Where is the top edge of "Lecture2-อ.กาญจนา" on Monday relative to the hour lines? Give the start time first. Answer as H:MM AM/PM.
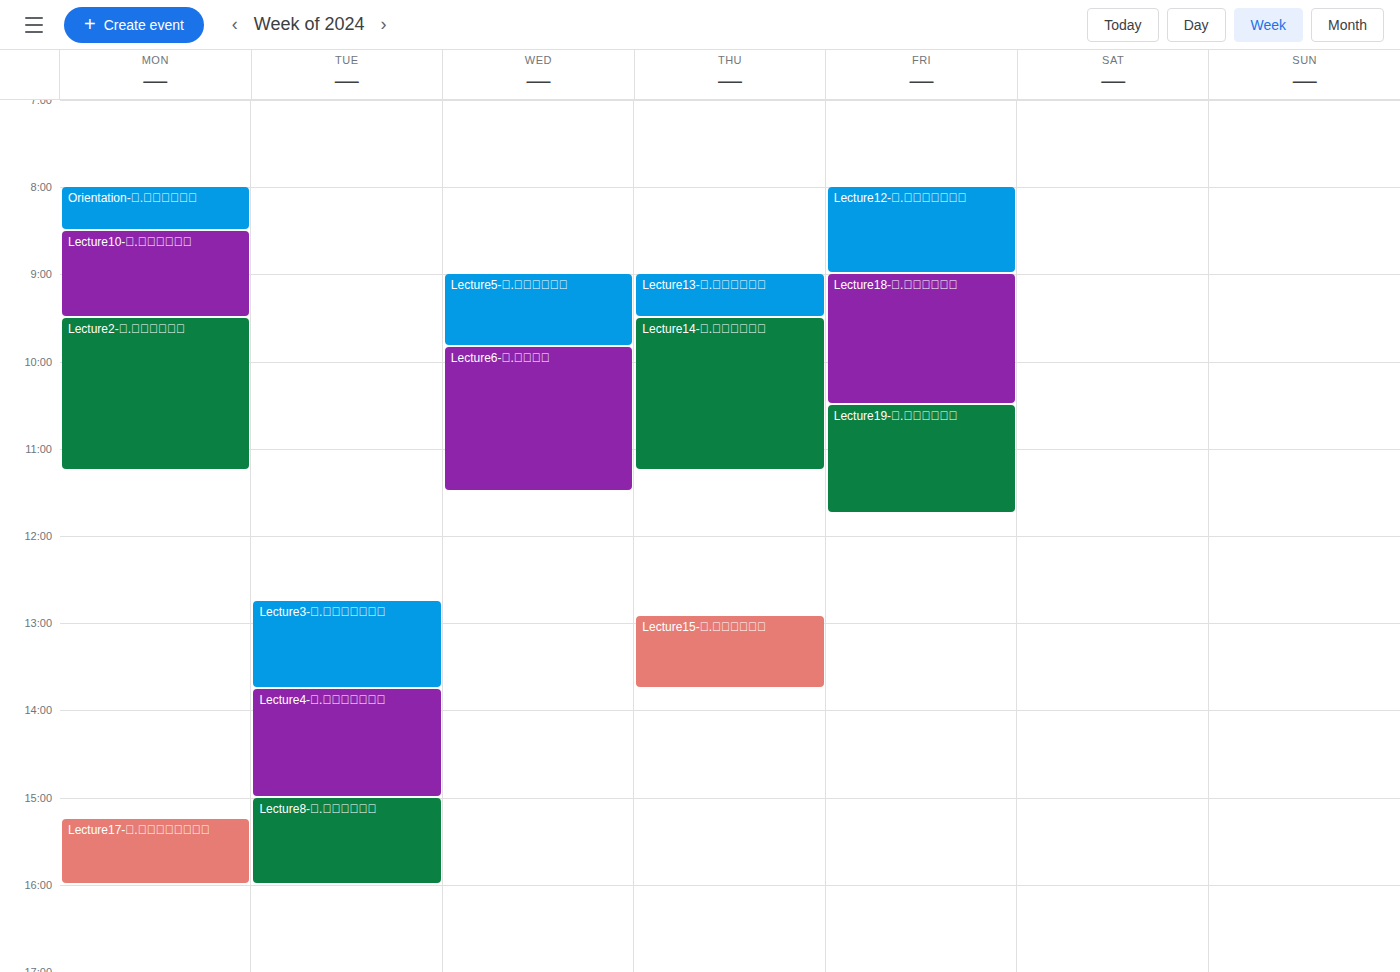
9:30 AM -- halfway between the 9 AM and 10 AM lines.